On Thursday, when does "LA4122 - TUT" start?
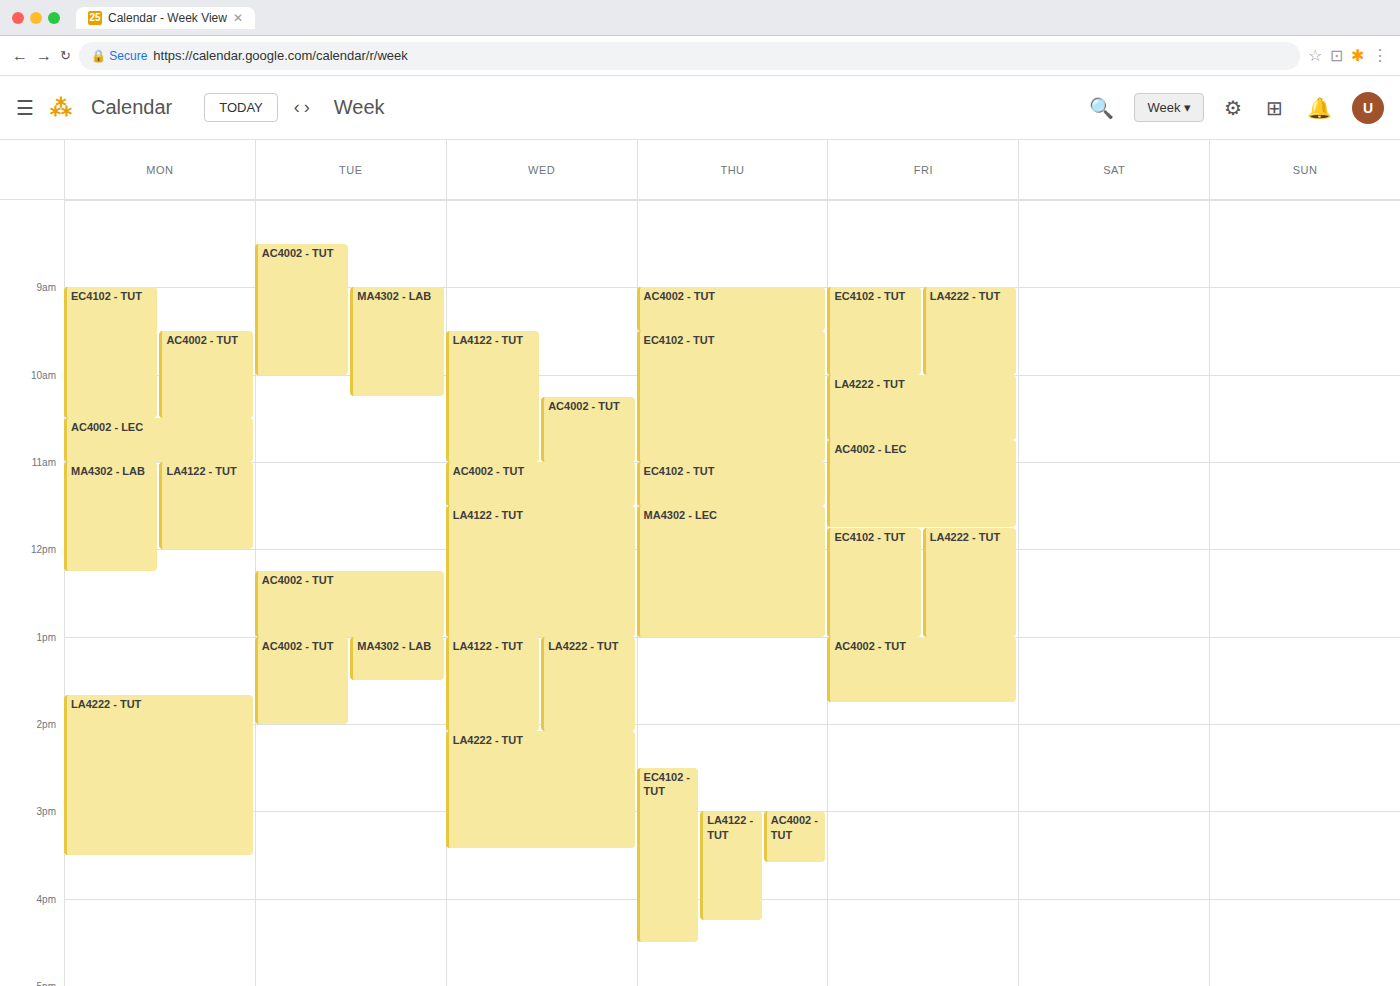
3:00 PM